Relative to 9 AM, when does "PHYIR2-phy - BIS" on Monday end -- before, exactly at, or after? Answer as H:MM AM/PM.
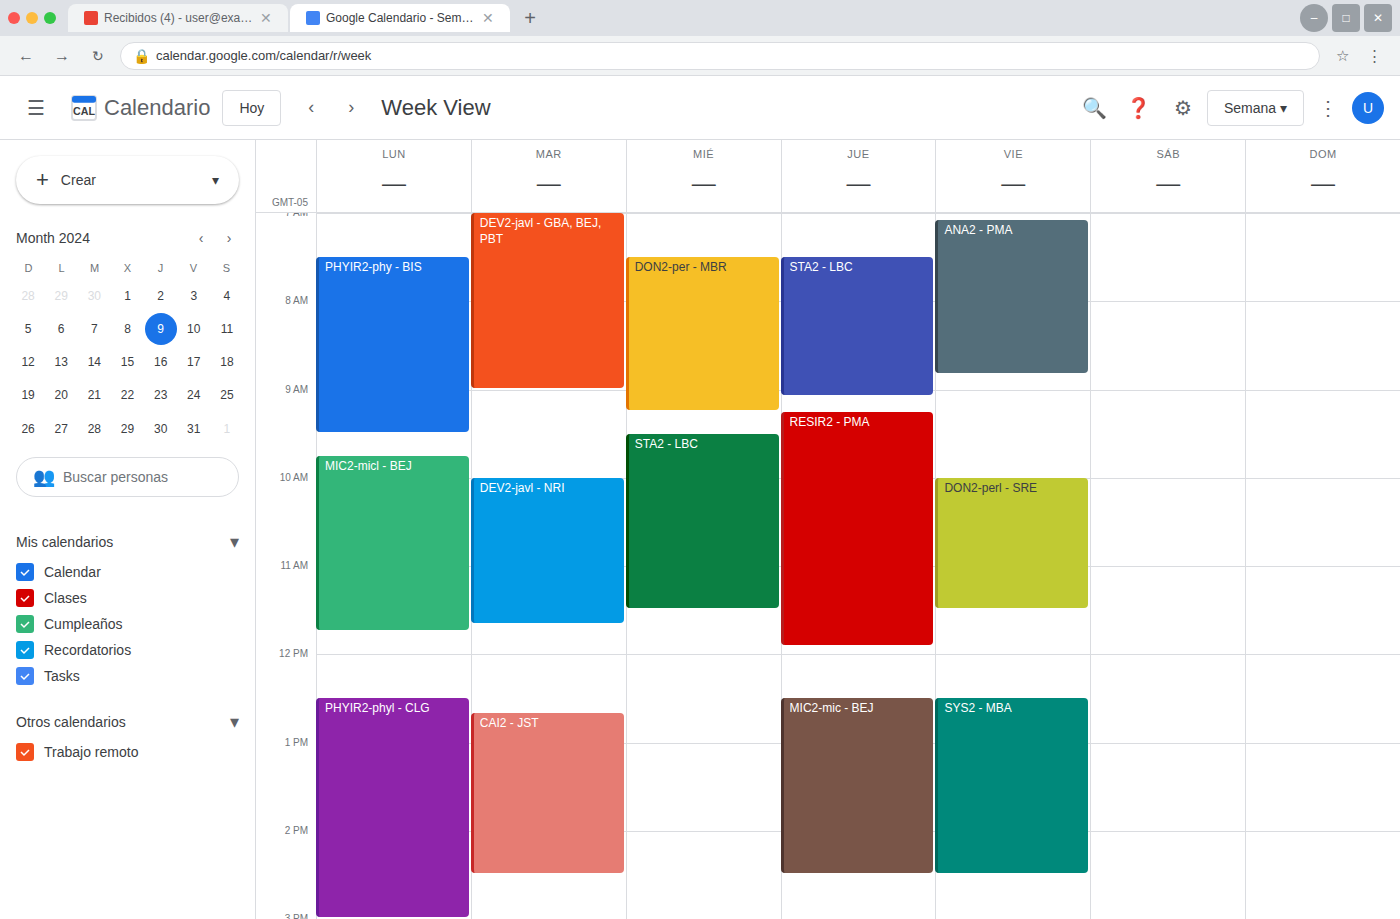
9:30 AM -- after 9 AM, 30 minutes below the 9 AM line.